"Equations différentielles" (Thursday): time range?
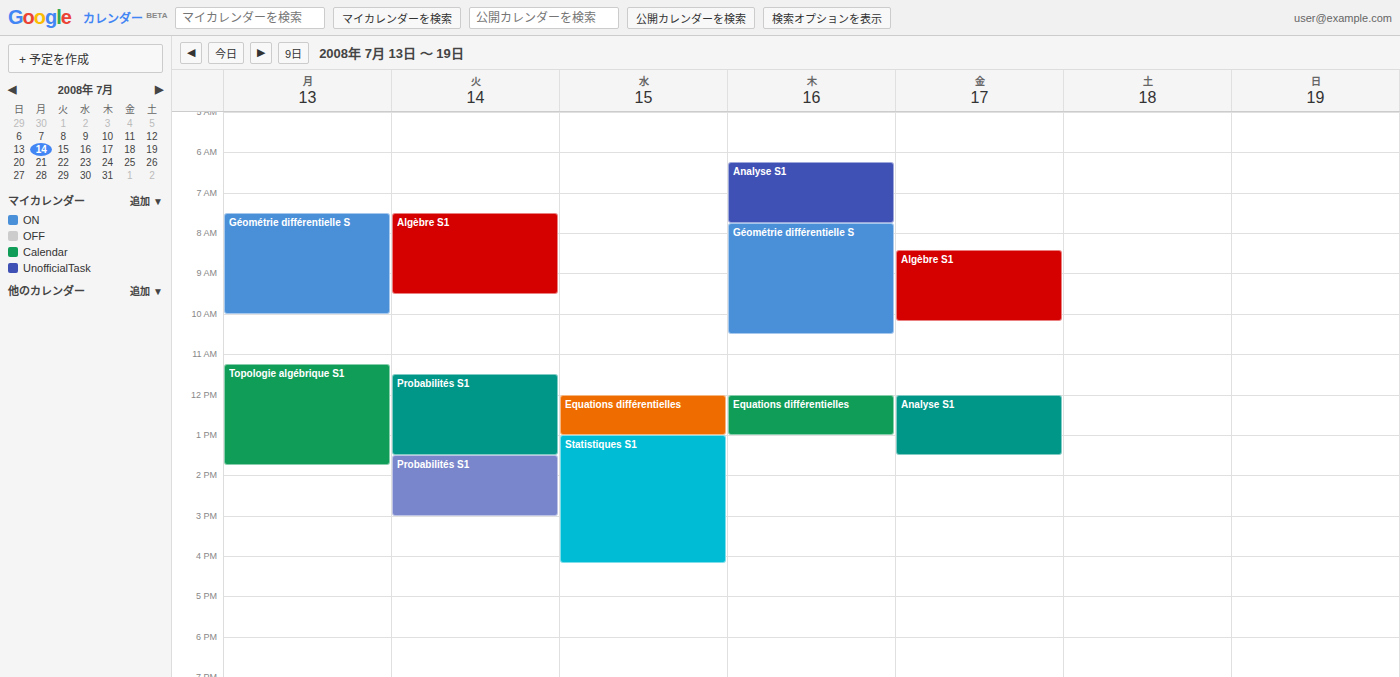
12:00 to 13:00